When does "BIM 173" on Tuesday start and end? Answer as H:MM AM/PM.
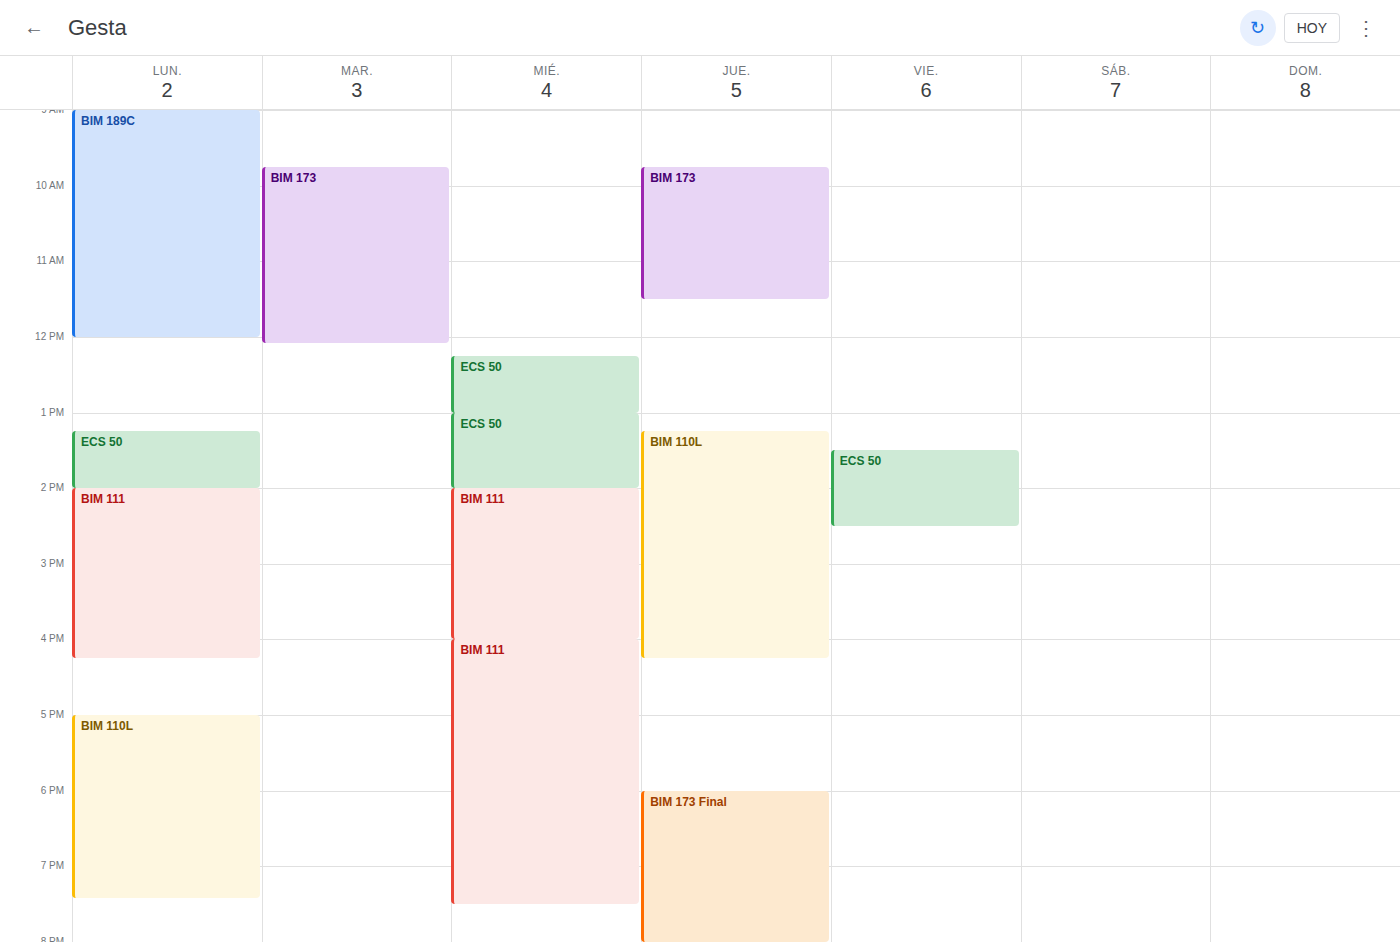
9:45 AM to 12:05 PM